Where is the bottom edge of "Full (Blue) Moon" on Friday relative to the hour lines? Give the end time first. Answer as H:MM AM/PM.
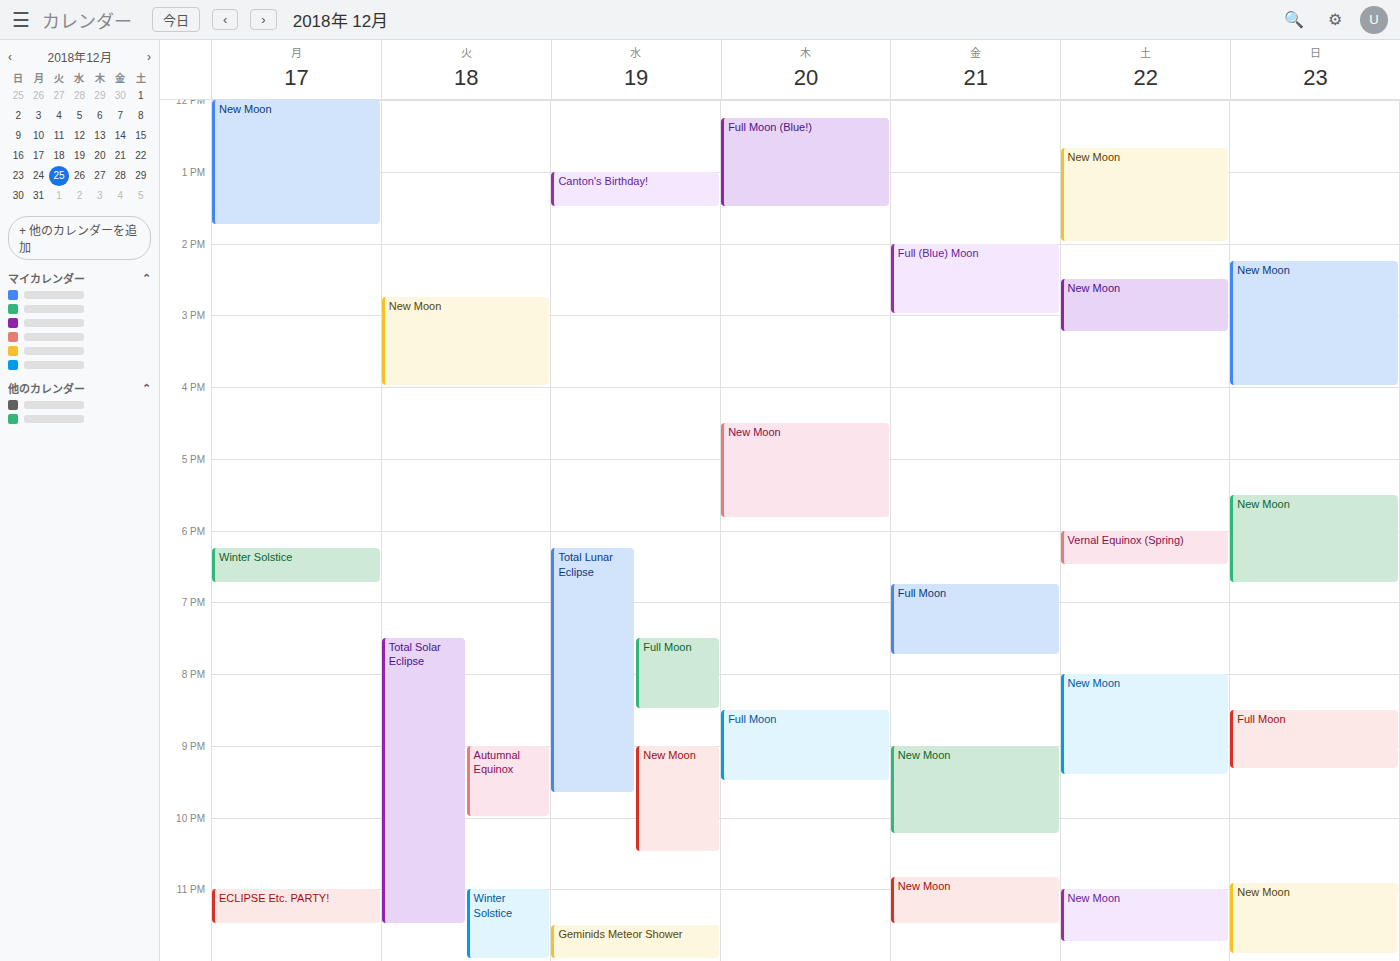
3:00 PM -- exactly on the 3 PM line.